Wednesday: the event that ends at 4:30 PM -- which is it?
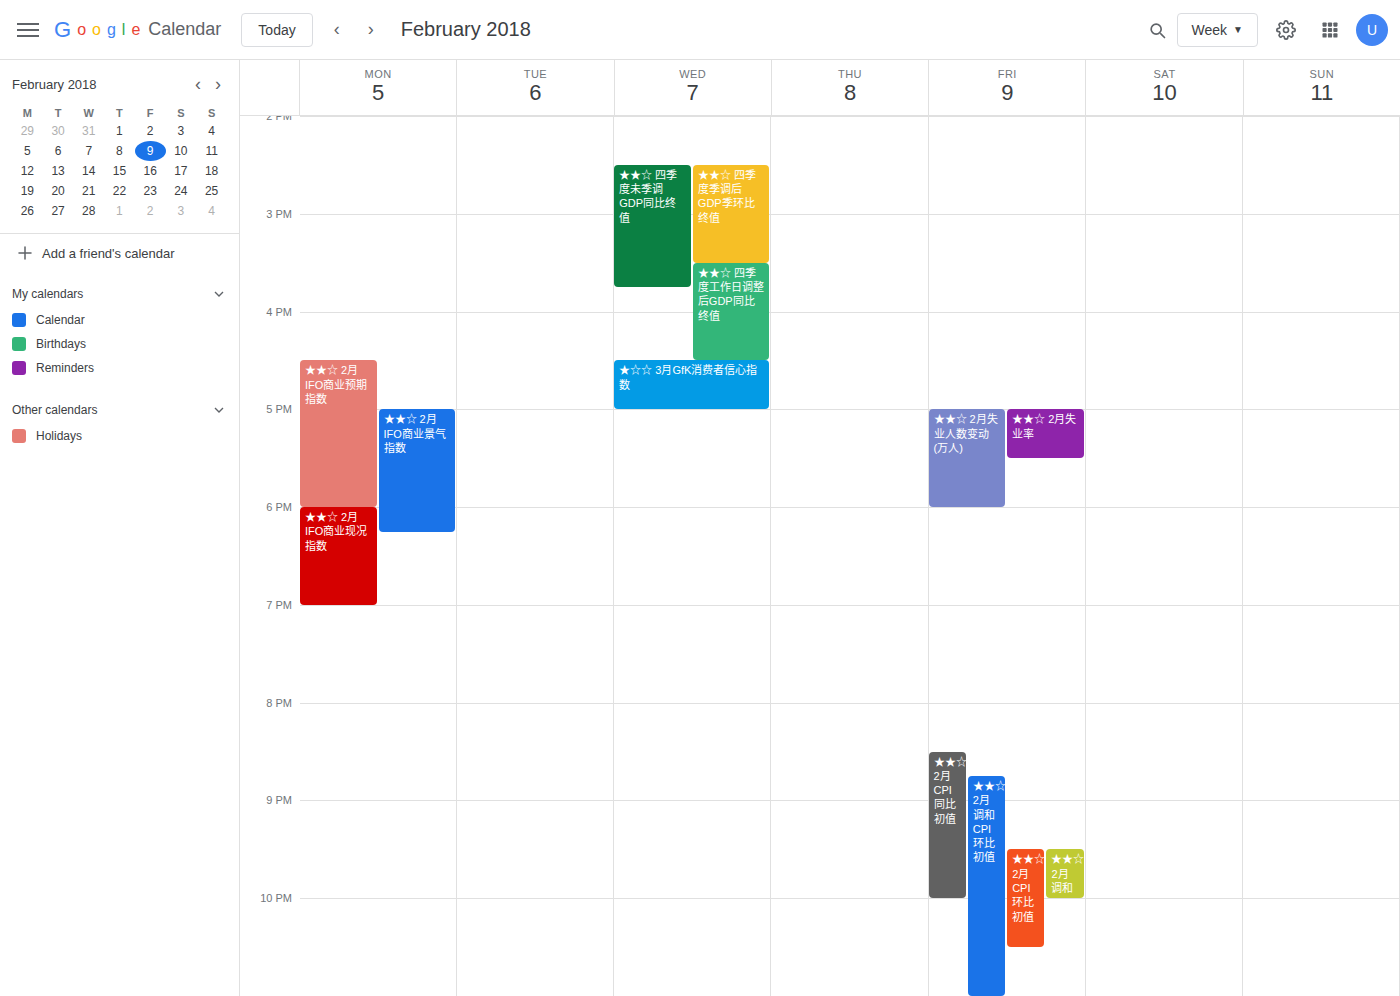
"★★☆ 四季度工作日调整后GDP同比终值"